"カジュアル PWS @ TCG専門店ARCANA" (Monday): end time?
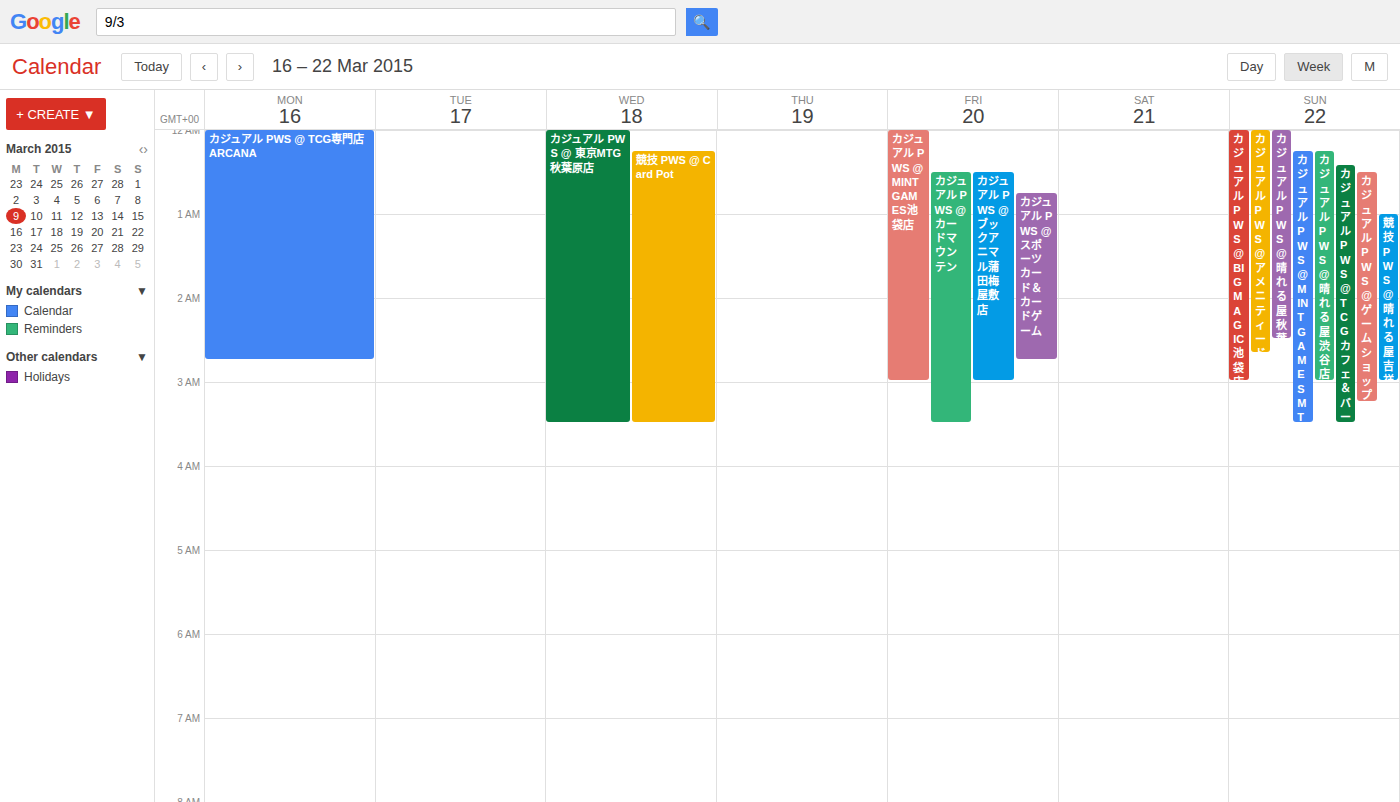
2:45 AM